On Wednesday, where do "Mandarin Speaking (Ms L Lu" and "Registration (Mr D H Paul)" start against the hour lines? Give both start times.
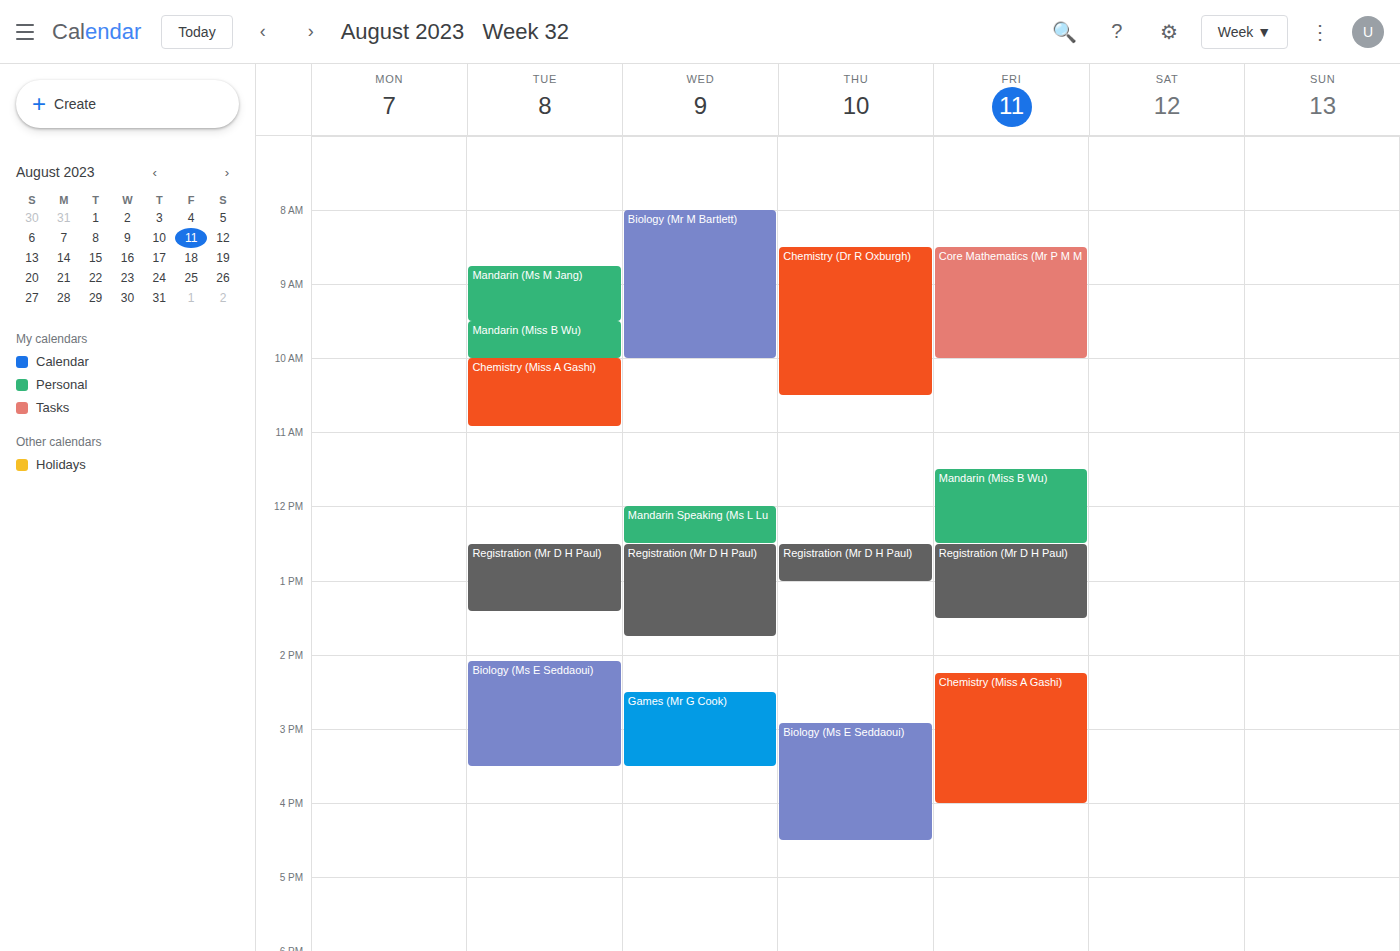
"Mandarin Speaking (Ms L Lu": 12:00, exactly on the 12:00 line. "Registration (Mr D H Paul)": 12:30, halfway between the 12:00 and 13:00 lines.